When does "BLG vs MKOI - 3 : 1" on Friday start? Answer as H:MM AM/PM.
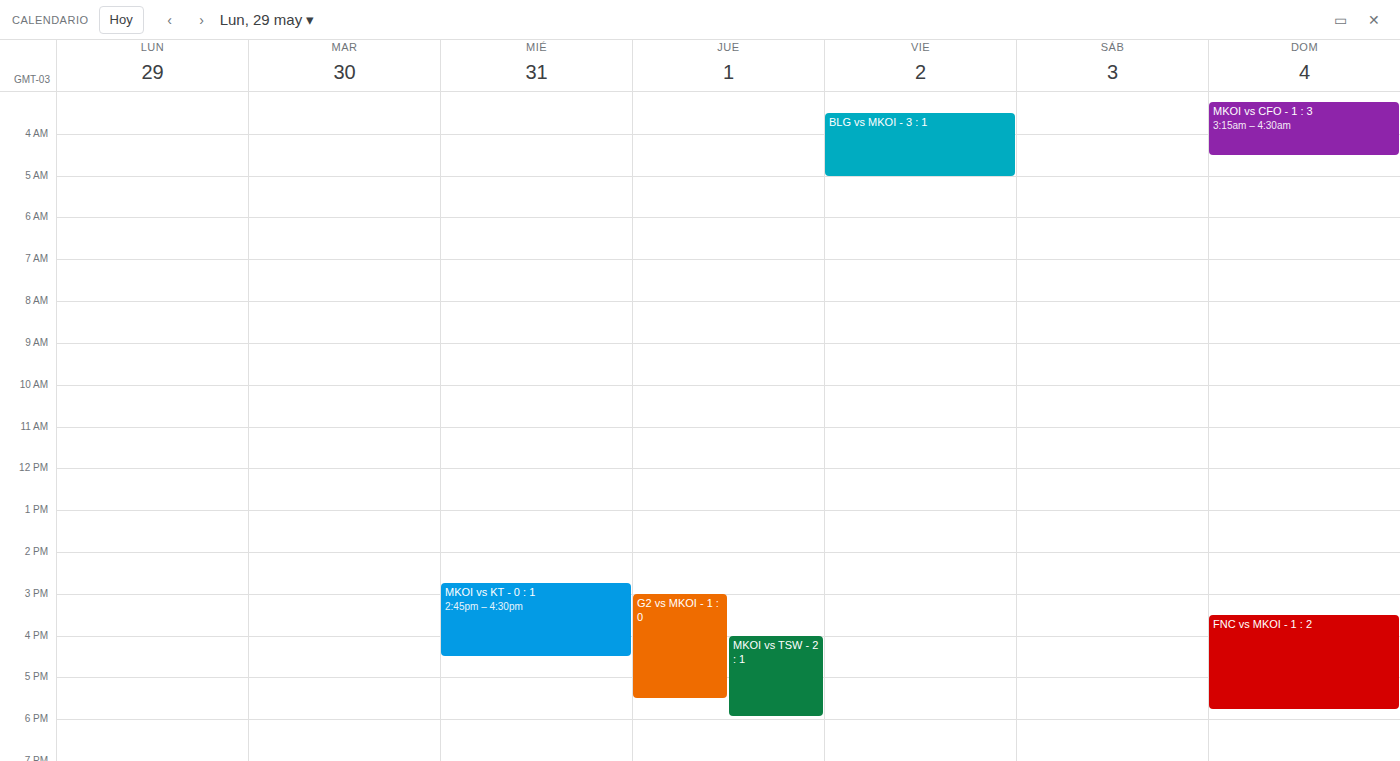
3:30 AM